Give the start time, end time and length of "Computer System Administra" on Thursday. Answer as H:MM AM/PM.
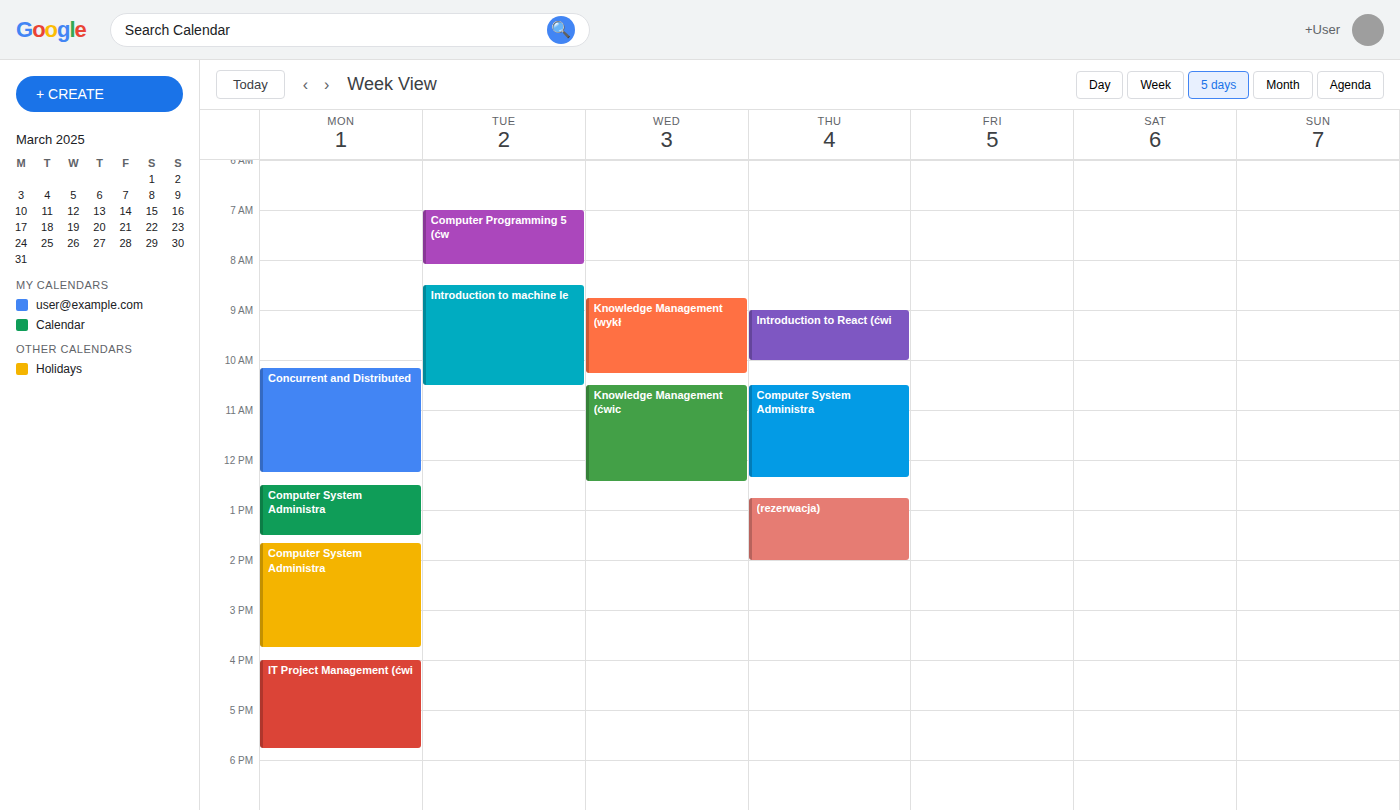
10:30 AM to 12:20 PM, 1 hour 50 minutes